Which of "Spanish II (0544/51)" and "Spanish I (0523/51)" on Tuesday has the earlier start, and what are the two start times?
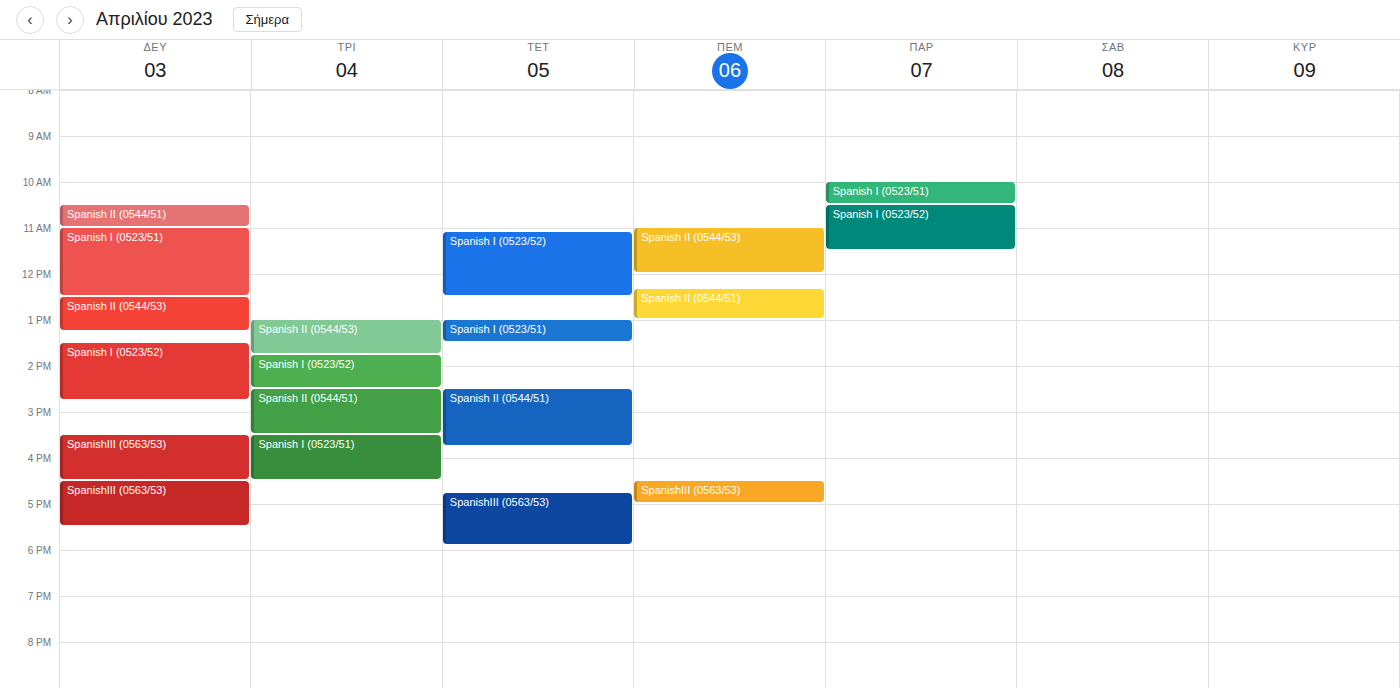
"Spanish II (0544/51)" 2:30 PM; "Spanish I (0523/51)" 3:30 PM.